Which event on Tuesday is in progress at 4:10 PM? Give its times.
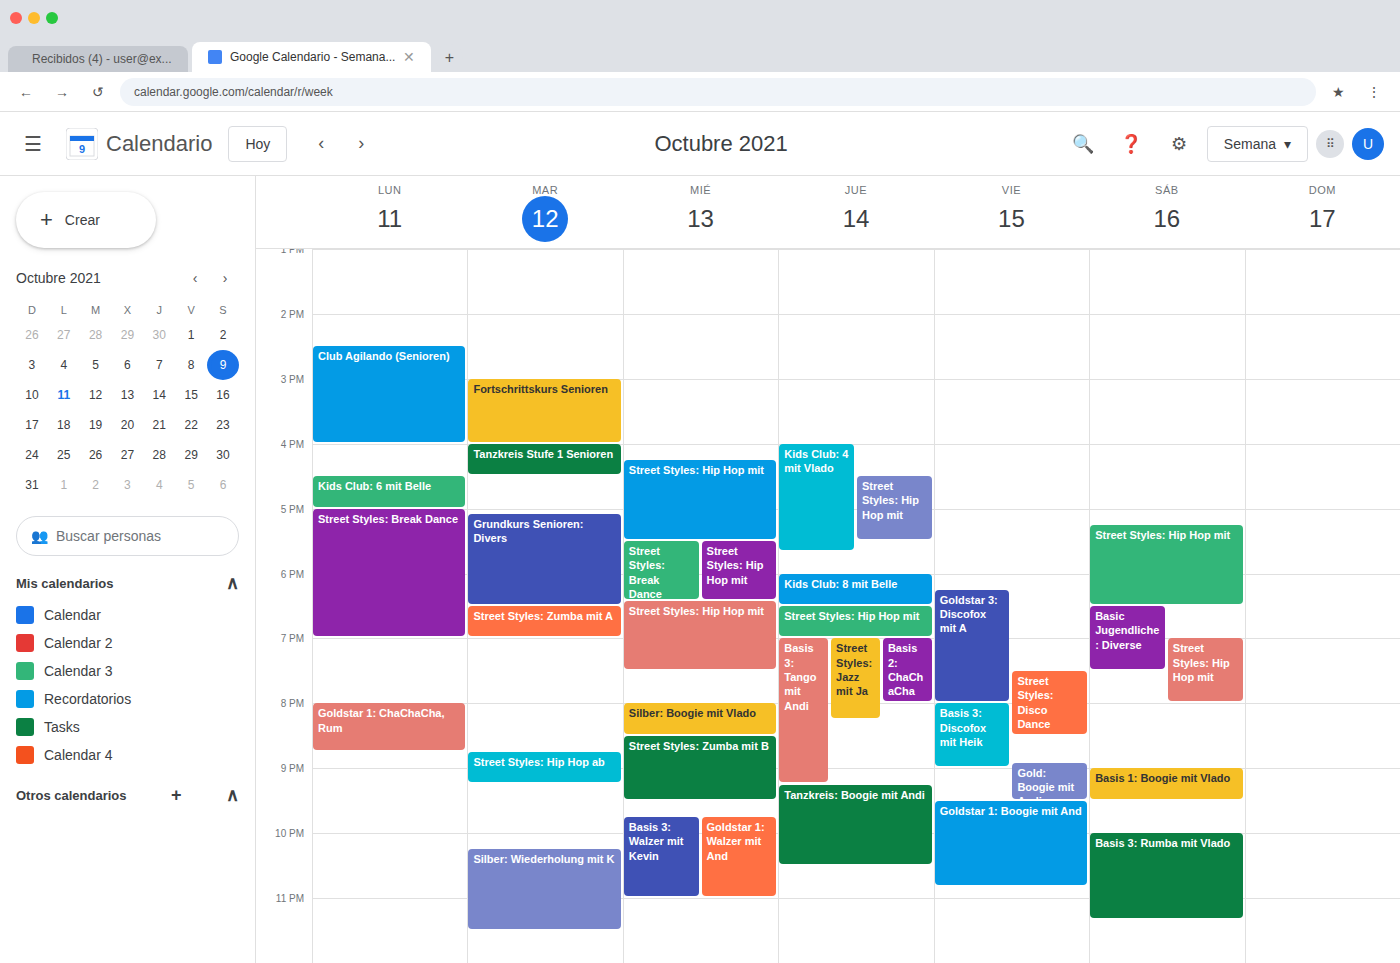
"Tanzkreis Stufe 1 Senioren", 4:00 PM to 4:30 PM